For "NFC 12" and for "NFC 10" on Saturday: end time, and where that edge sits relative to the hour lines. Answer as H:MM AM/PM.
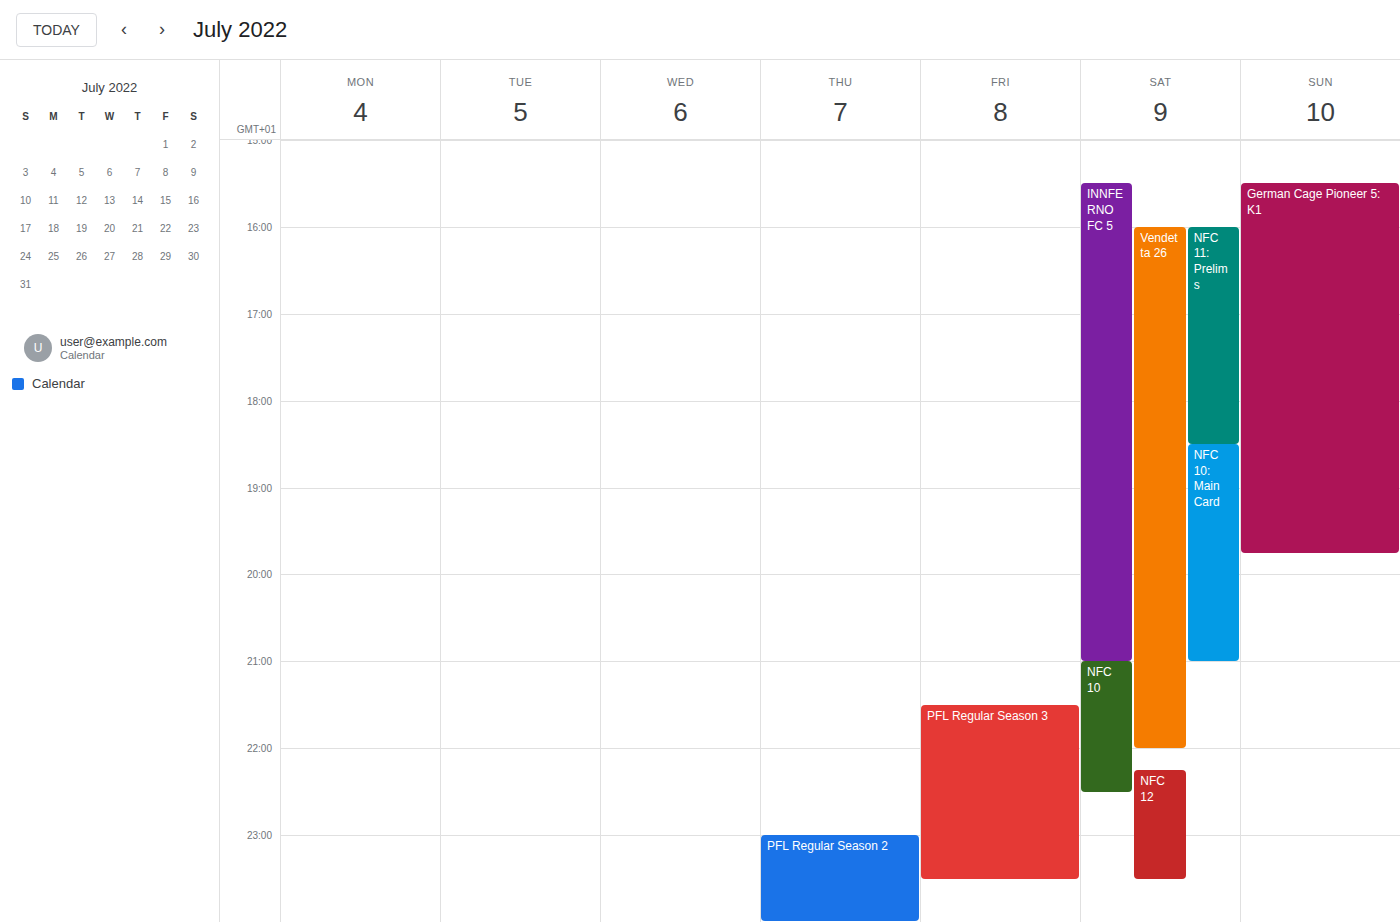
"NFC 12": 11:30 PM, halfway between the 11 PM and 12 AM lines. "NFC 10": 10:30 PM, halfway between the 10 PM and 11 PM lines.